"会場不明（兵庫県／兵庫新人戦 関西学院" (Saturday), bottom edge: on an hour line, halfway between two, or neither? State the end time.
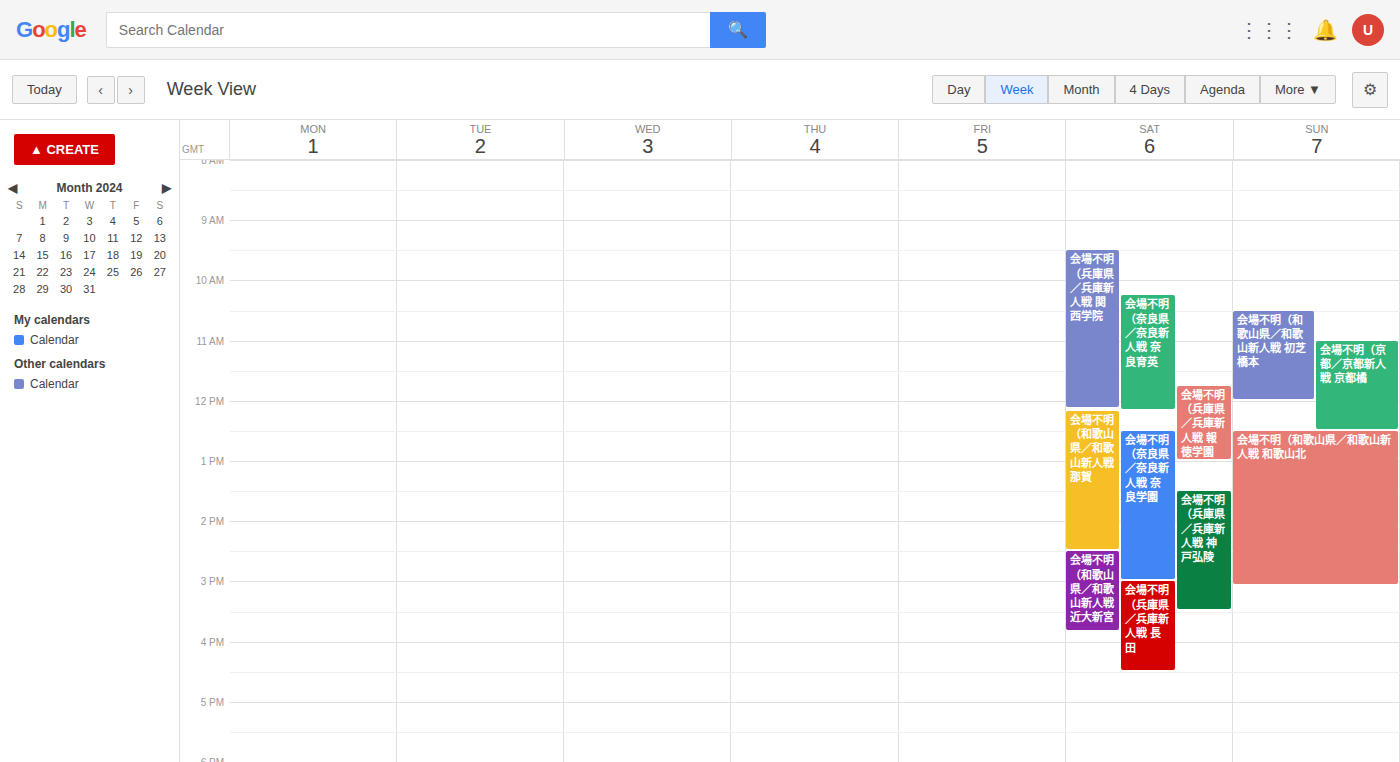
12:10 PM -- neither: 10 minutes below the 12 PM line and 50 minutes above the 1 PM line.